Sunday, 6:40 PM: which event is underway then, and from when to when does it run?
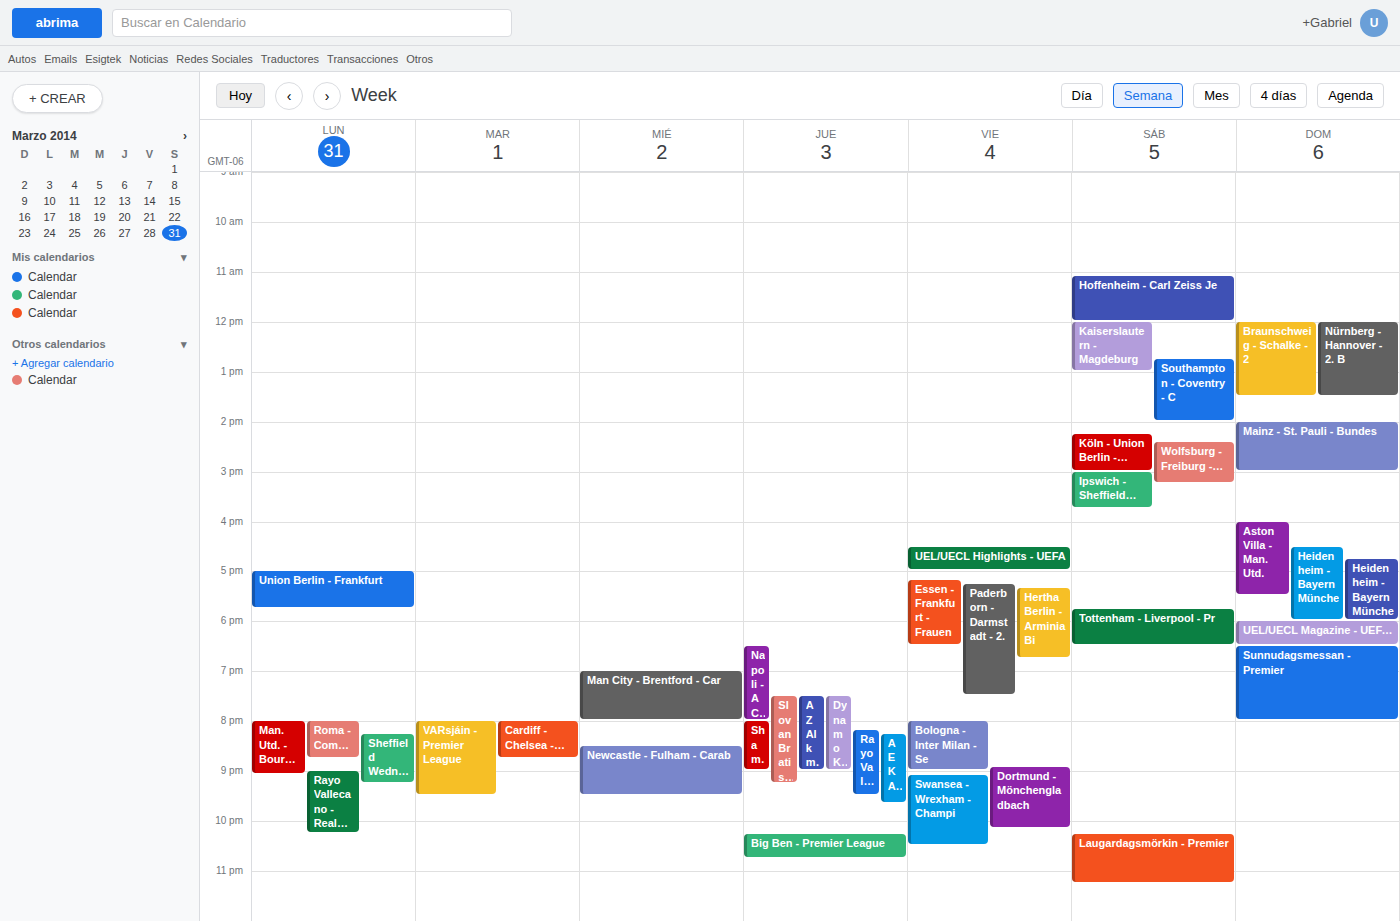
"Sunnudagsmessan - Premier", 6:30 PM to 8:00 PM